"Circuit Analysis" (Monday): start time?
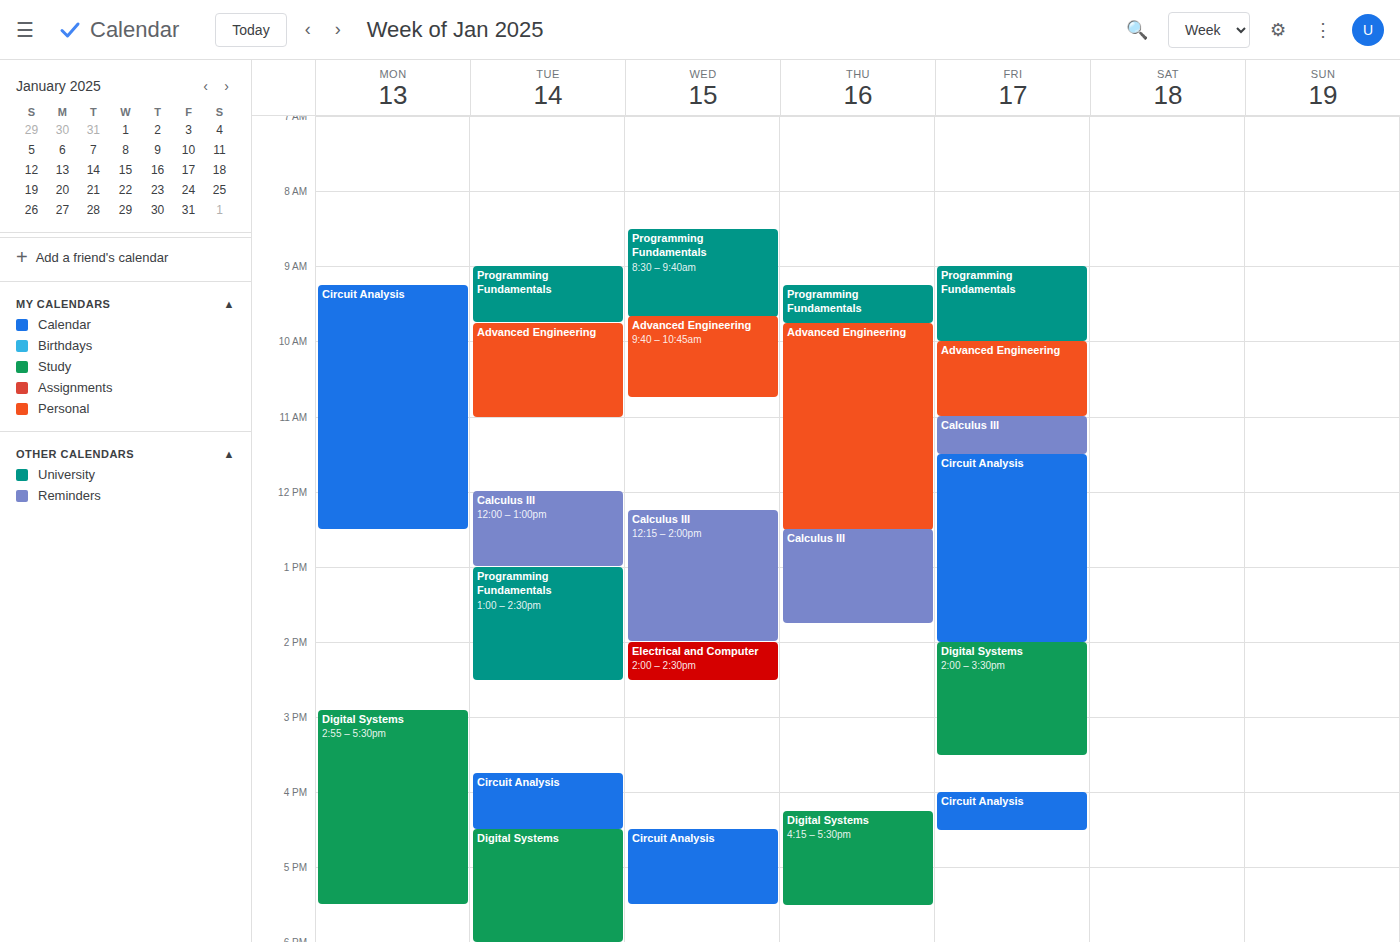
9:15 AM